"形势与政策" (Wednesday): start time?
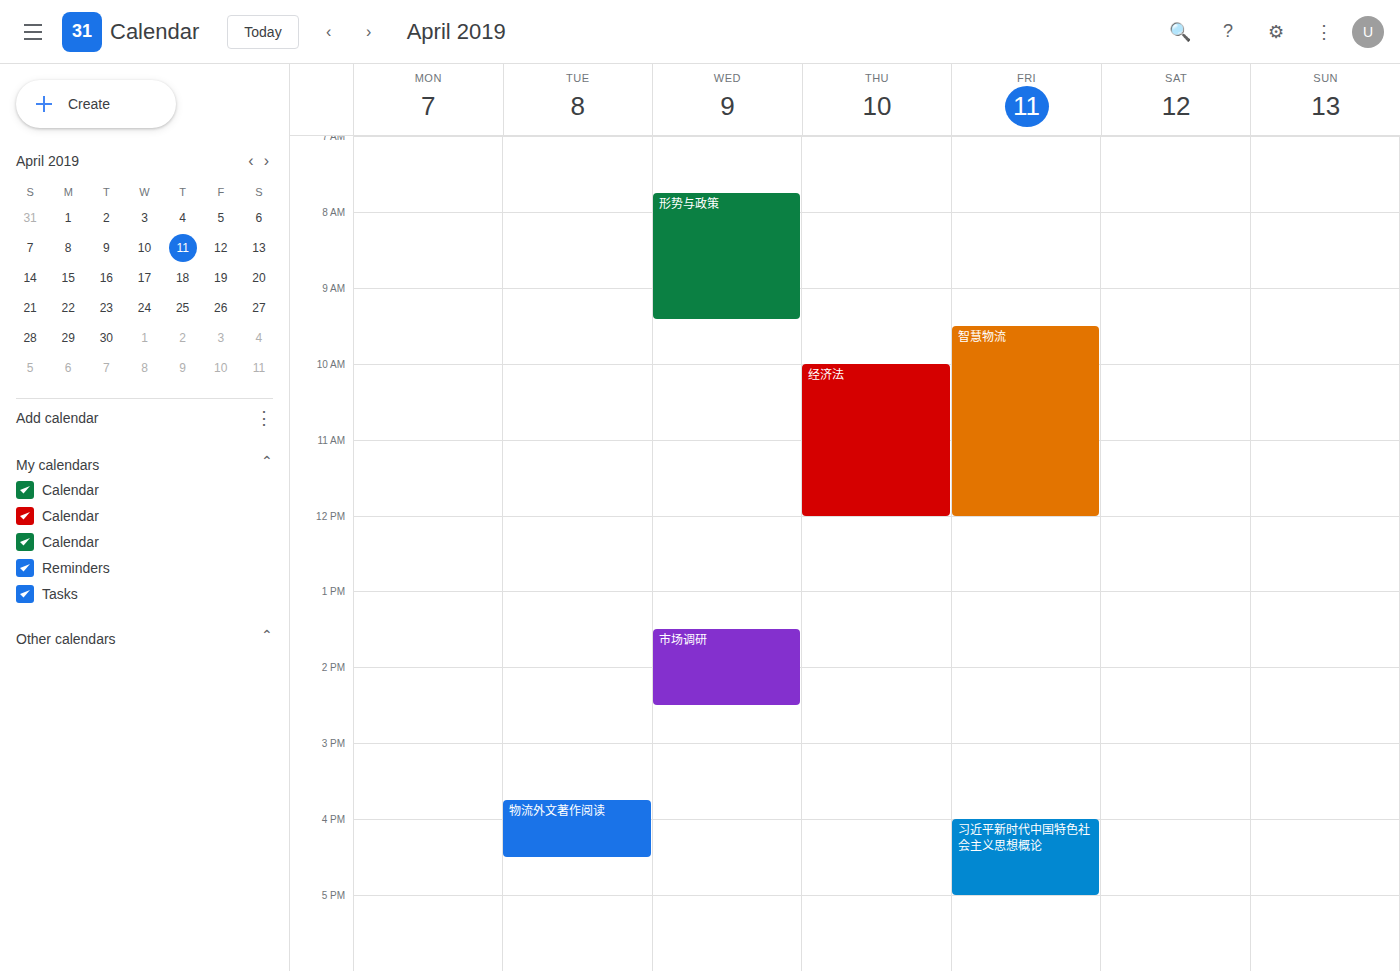
7:45 AM